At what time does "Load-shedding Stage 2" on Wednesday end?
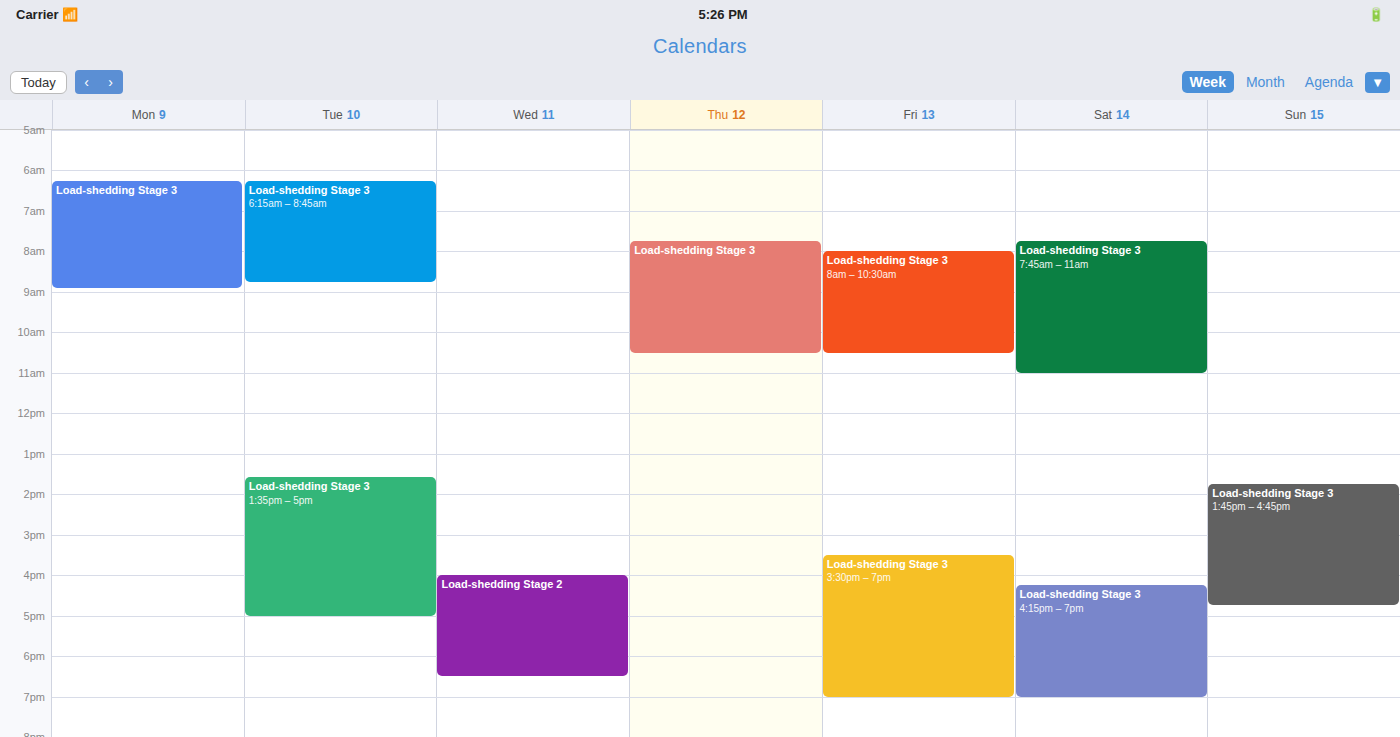
6:30 PM